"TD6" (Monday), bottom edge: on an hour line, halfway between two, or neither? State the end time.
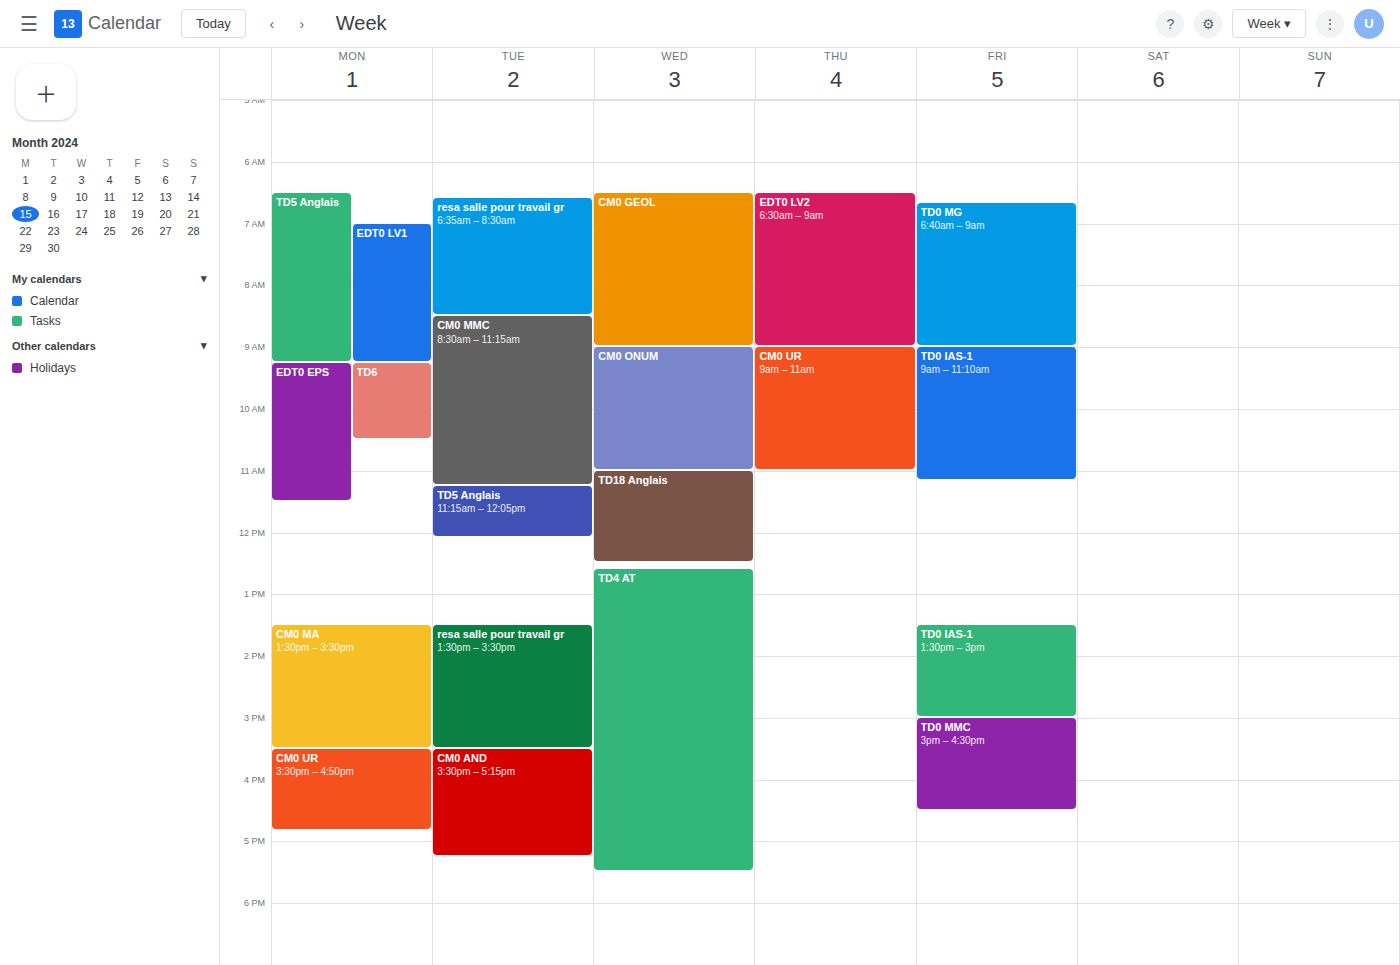
10:30 AM -- halfway between the 10 AM and 11 AM lines.